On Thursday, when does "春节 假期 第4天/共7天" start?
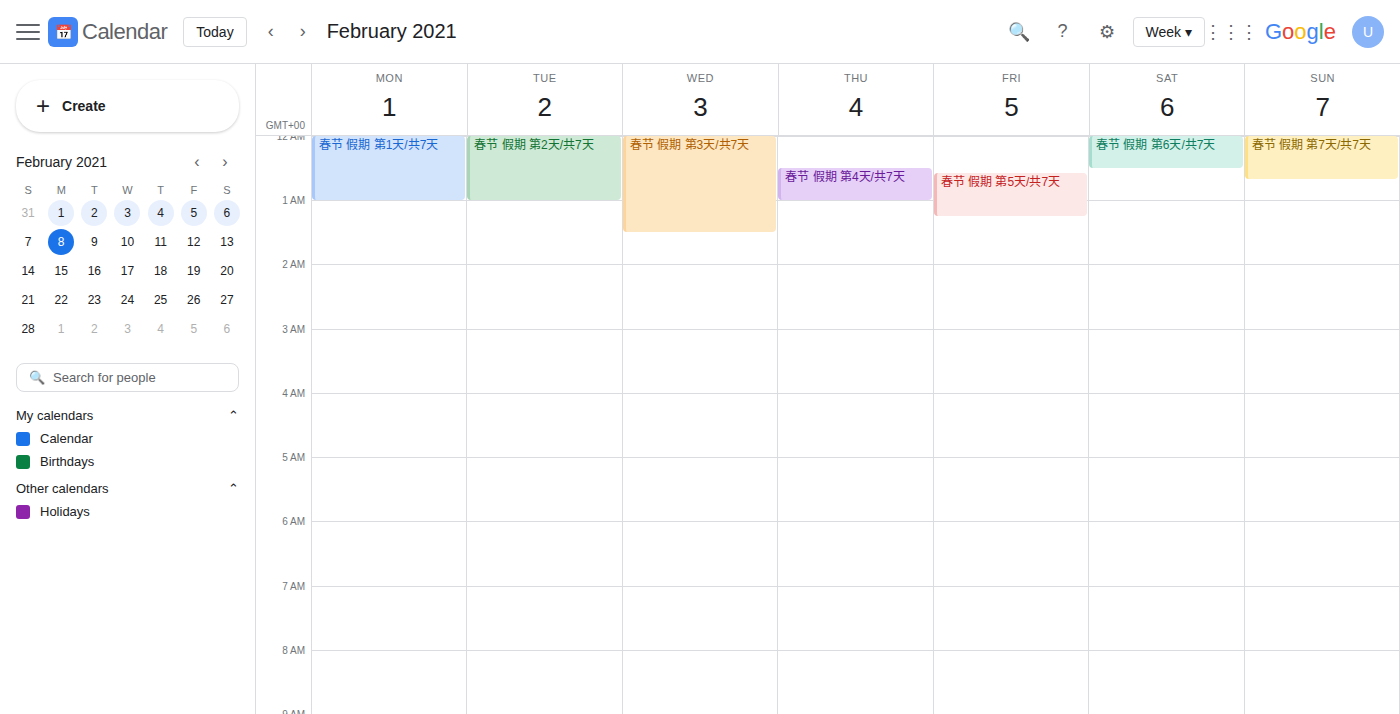
12:30 AM